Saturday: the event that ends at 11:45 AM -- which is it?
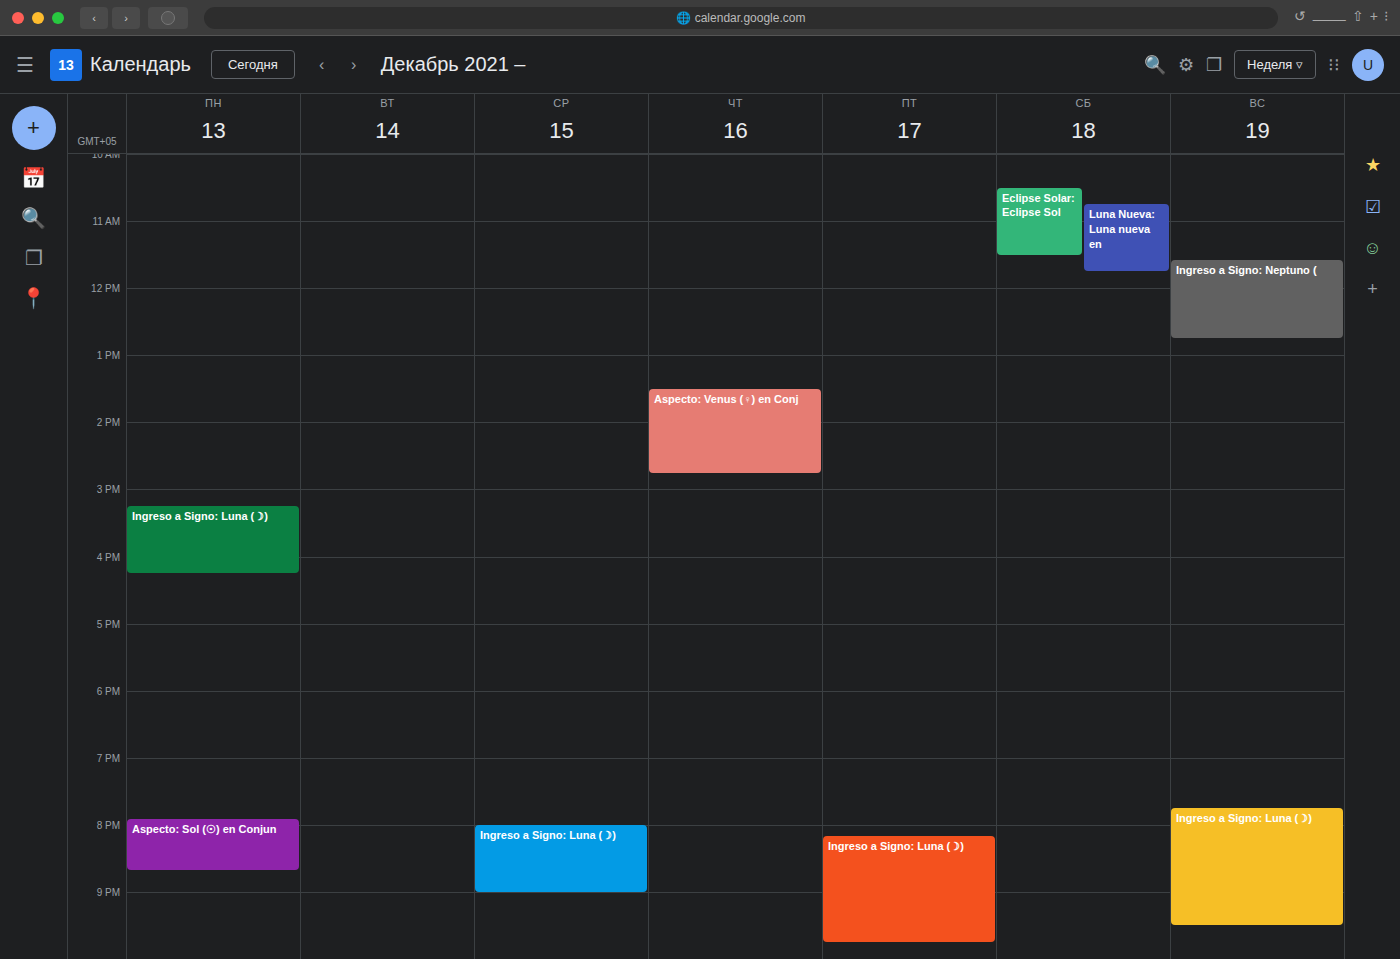
"Luna Nueva: Luna nueva en"